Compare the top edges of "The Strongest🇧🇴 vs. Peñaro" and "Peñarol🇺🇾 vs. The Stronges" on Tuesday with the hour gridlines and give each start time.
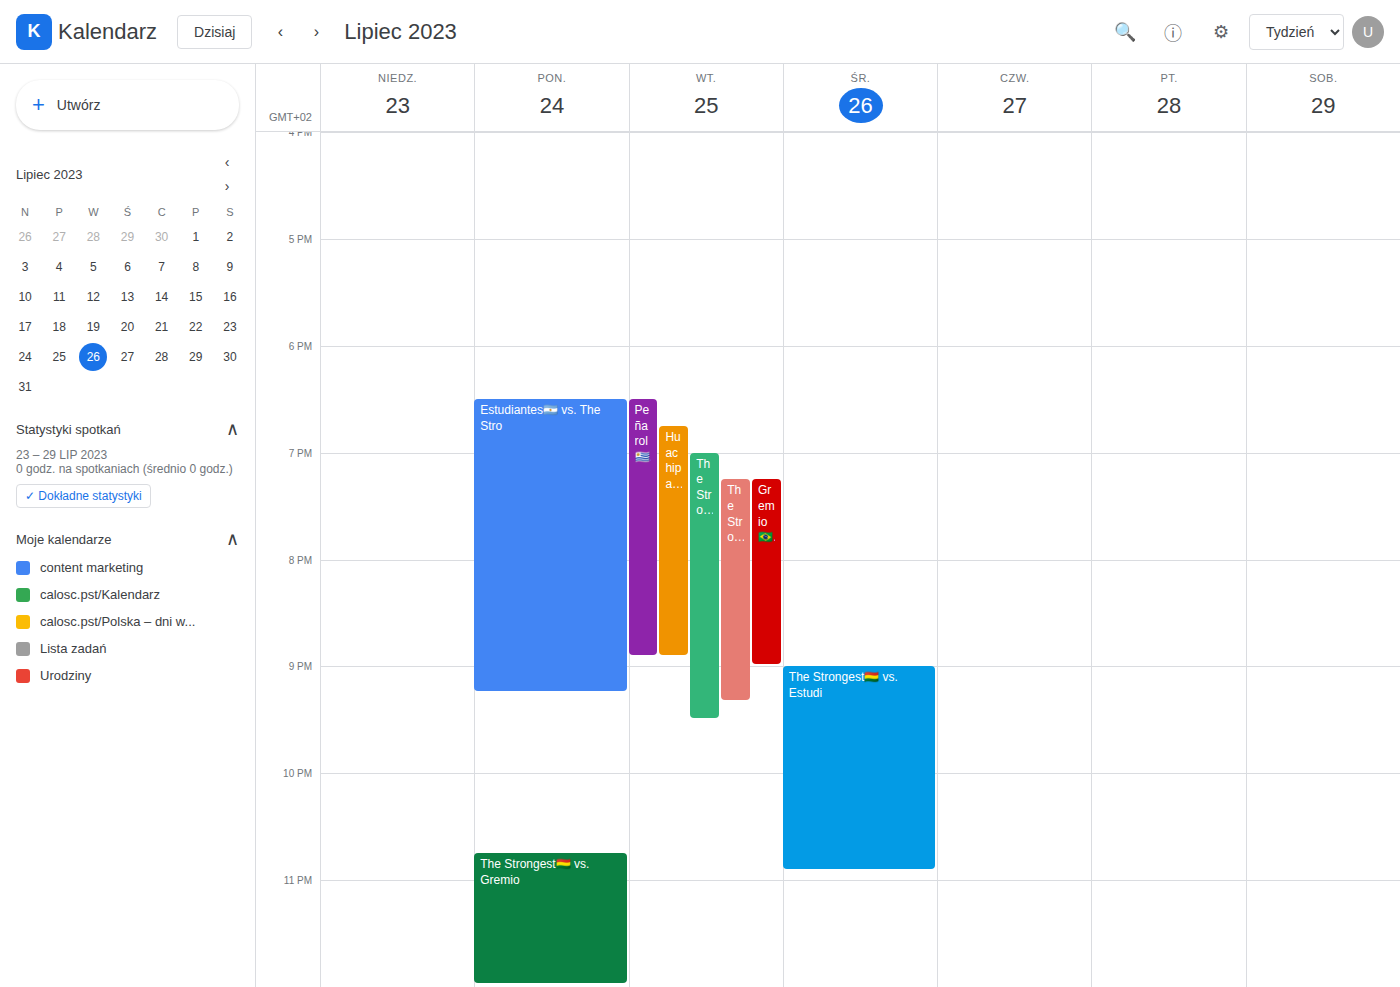
"The Strongest🇧🇴 vs. Peñaro": 7:00 PM, exactly on the 7 PM line. "Peñarol🇺🇾 vs. The Stronges": 6:30 PM, halfway between the 6 PM and 7 PM lines.